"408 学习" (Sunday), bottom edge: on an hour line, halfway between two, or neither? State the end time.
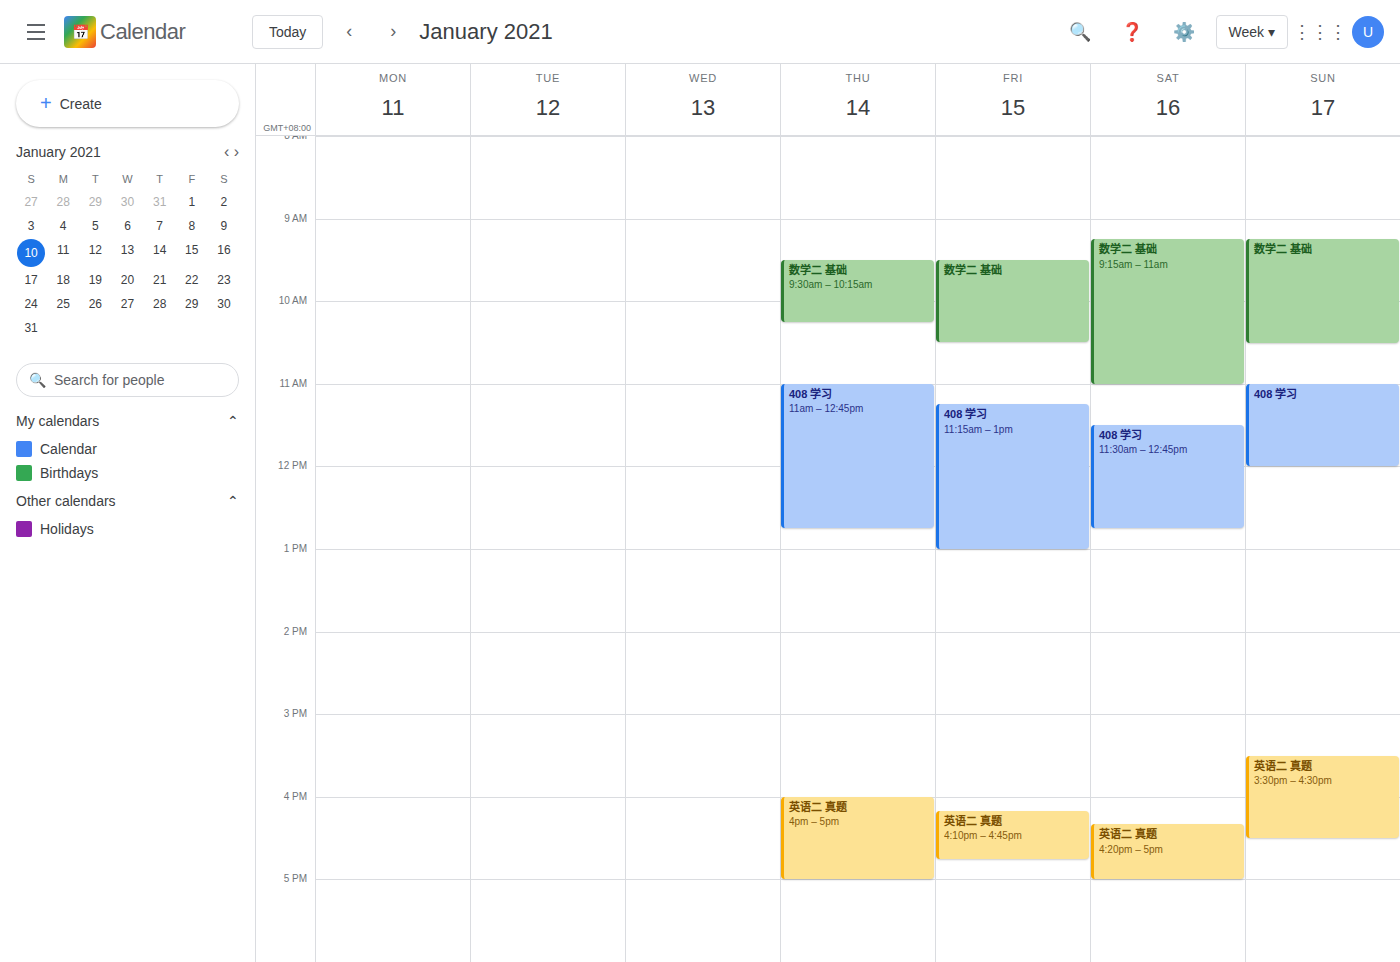
12:00 -- exactly on the 12:00 line.